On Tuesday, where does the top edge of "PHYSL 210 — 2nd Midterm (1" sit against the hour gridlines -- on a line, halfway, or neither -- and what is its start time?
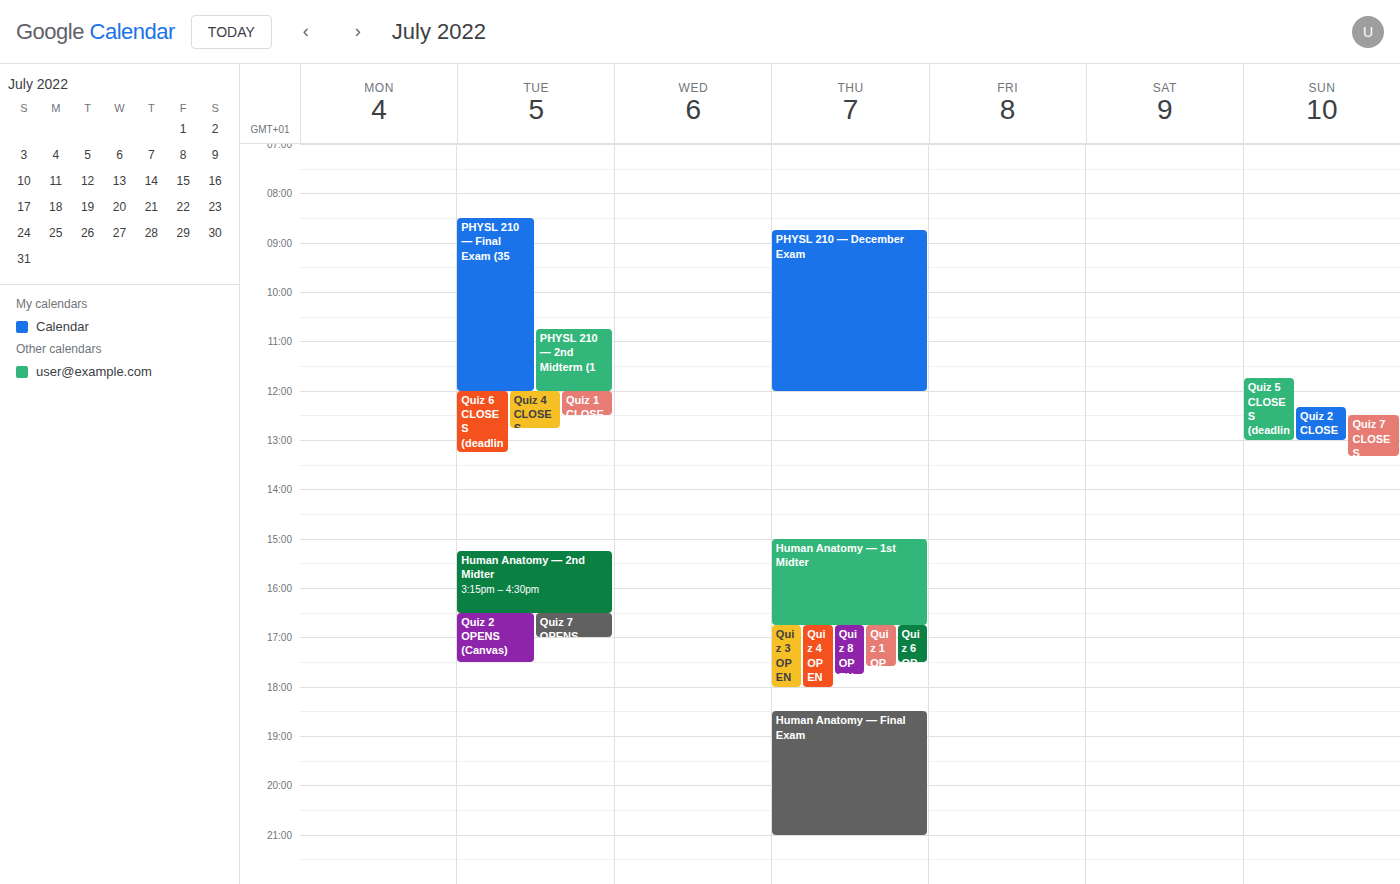
10:45 AM -- neither: three quarters of the way from the 10 AM line to the 11 AM line.